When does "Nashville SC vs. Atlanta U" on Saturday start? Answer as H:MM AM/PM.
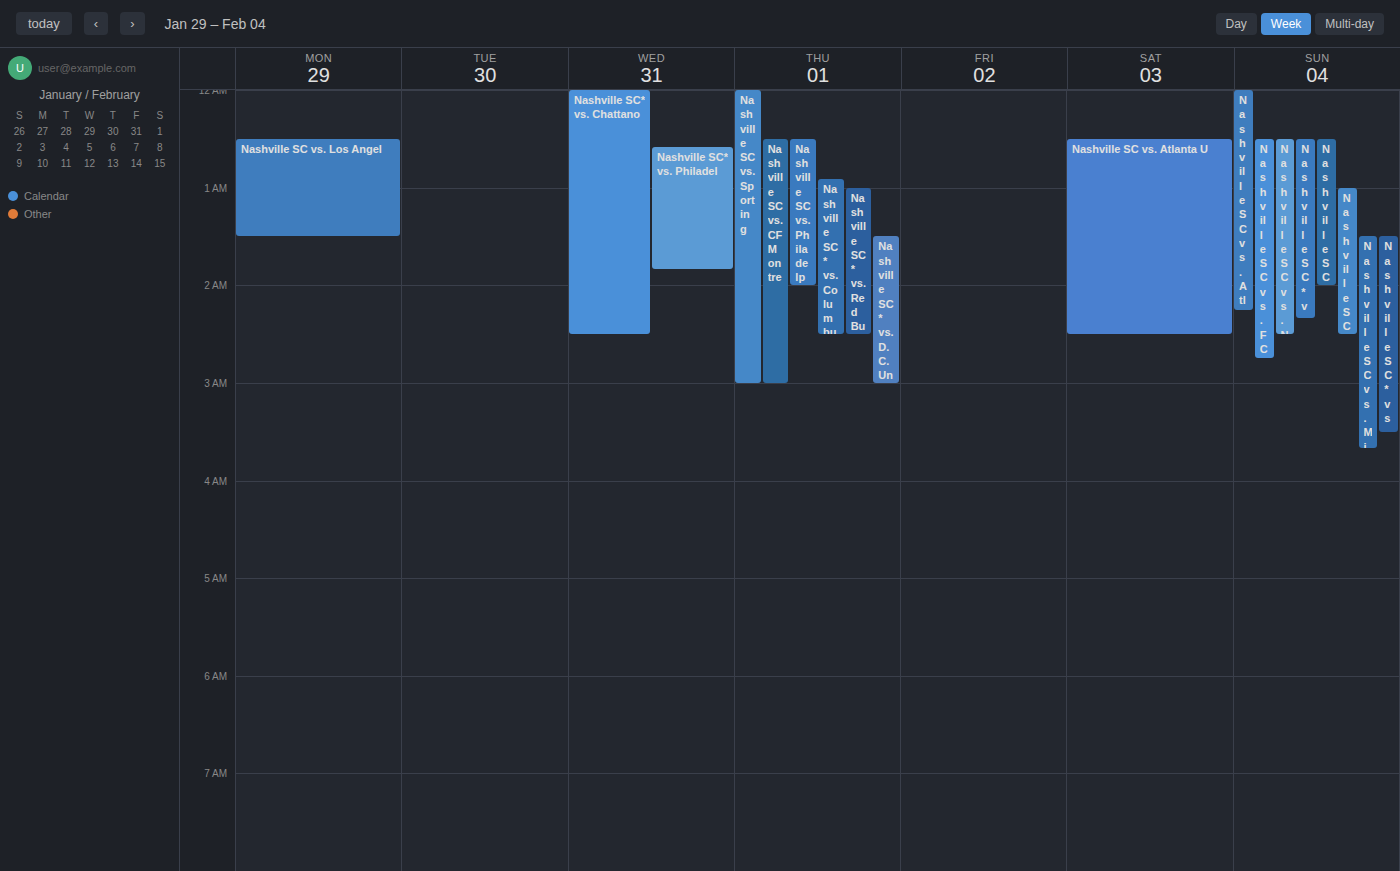
12:30 AM